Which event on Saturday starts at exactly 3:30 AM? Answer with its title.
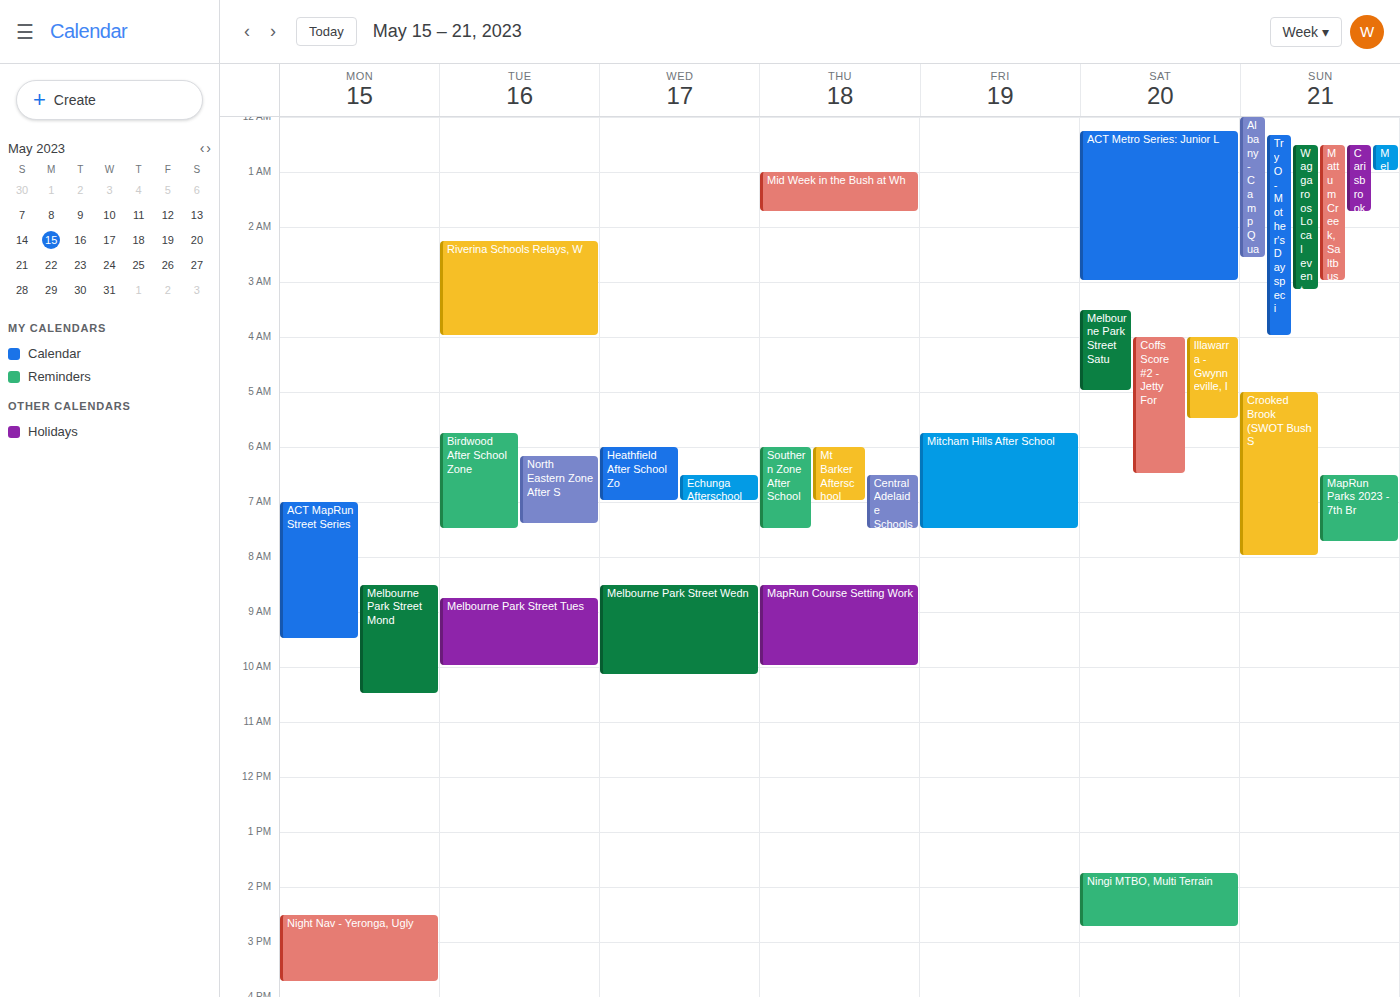
"Melbourne Park Street Satu"